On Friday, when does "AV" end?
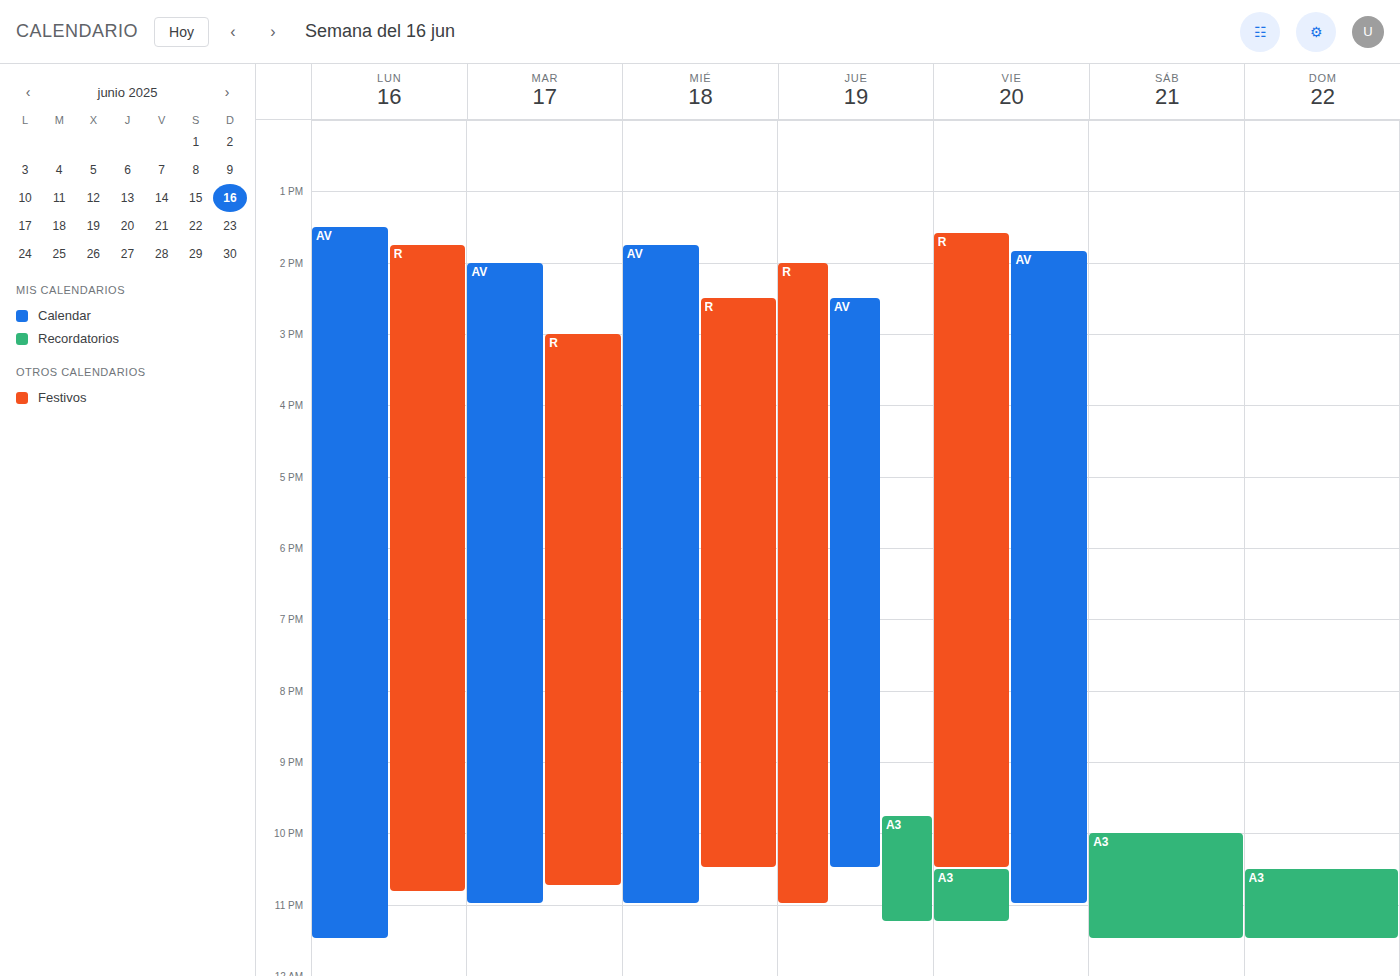
11:00 PM